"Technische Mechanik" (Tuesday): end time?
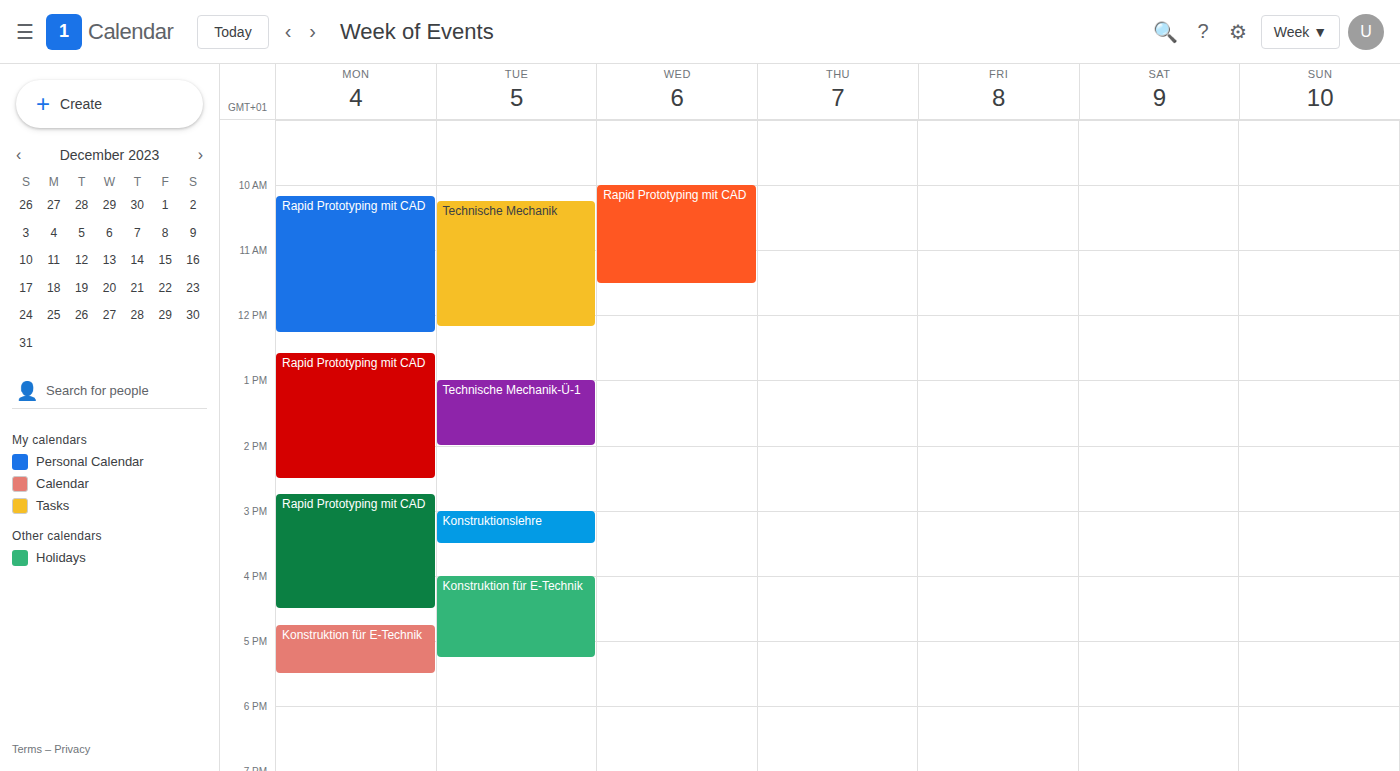
12:10